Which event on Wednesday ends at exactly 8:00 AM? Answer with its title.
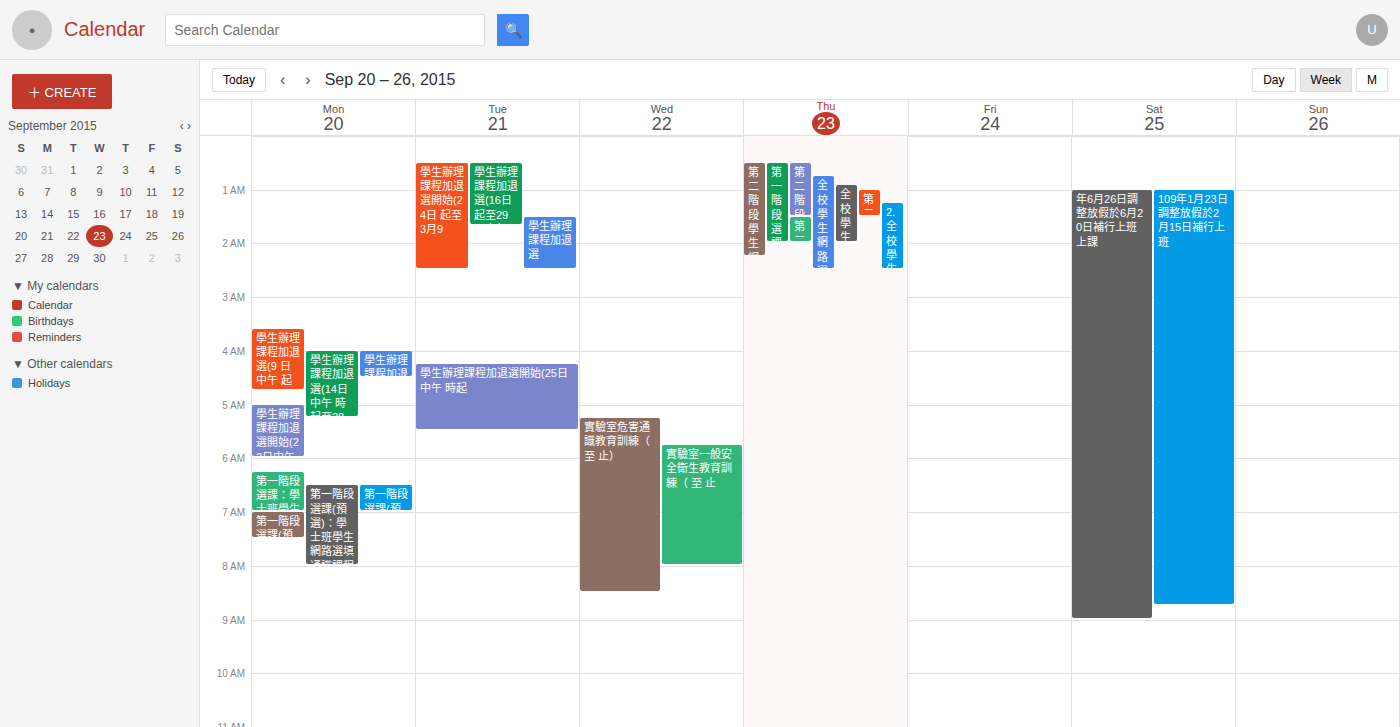
"實驗室一般安全衛生教育訓練（ 至 止"